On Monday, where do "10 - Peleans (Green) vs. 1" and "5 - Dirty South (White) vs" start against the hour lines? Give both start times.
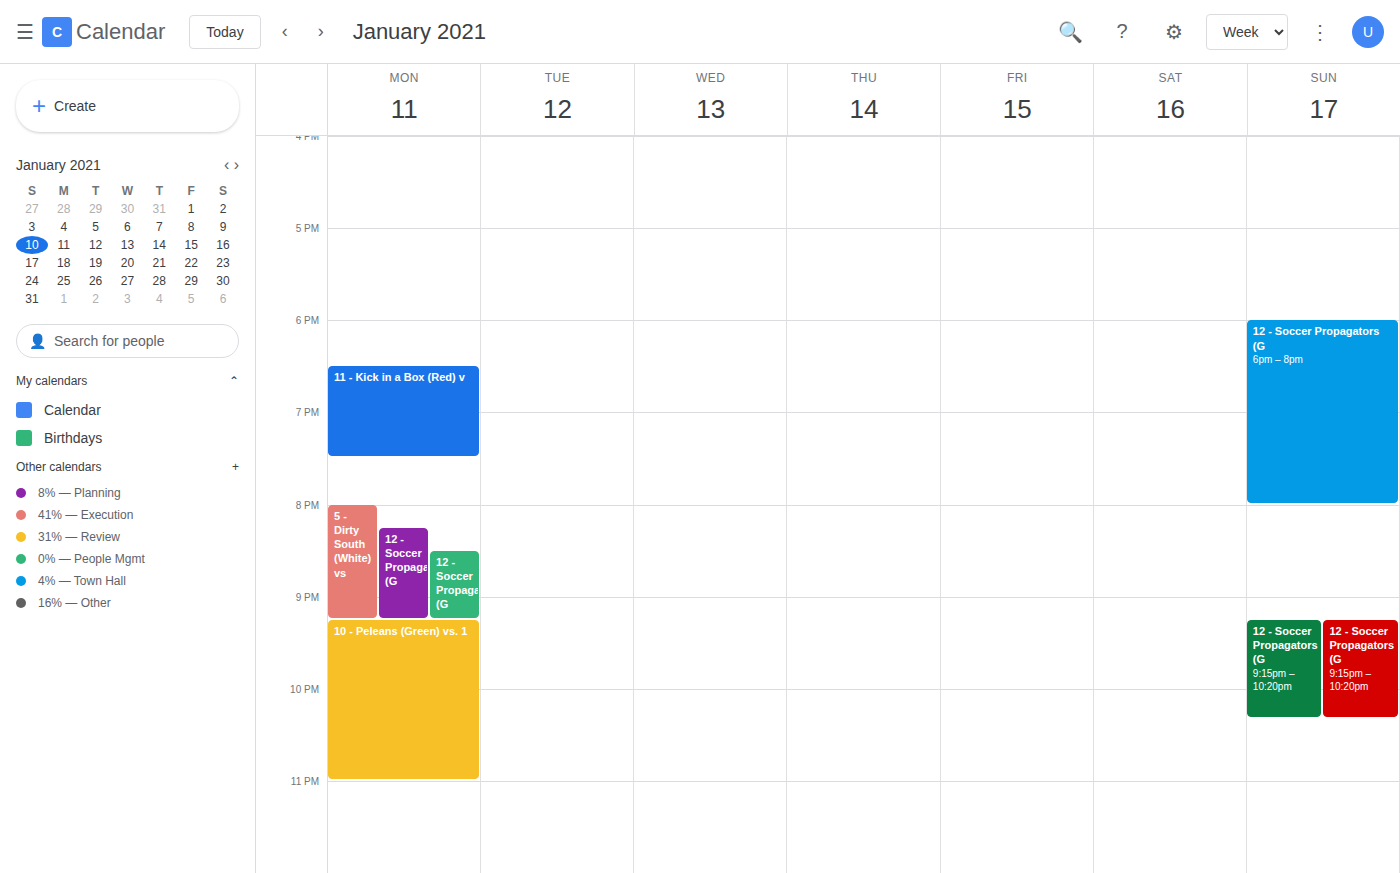
"10 - Peleans (Green) vs. 1": 9:15 PM, neither: a quarter of the way from the 9 PM line to the 10 PM line. "5 - Dirty South (White) vs": 8:00 PM, exactly on the 8 PM line.